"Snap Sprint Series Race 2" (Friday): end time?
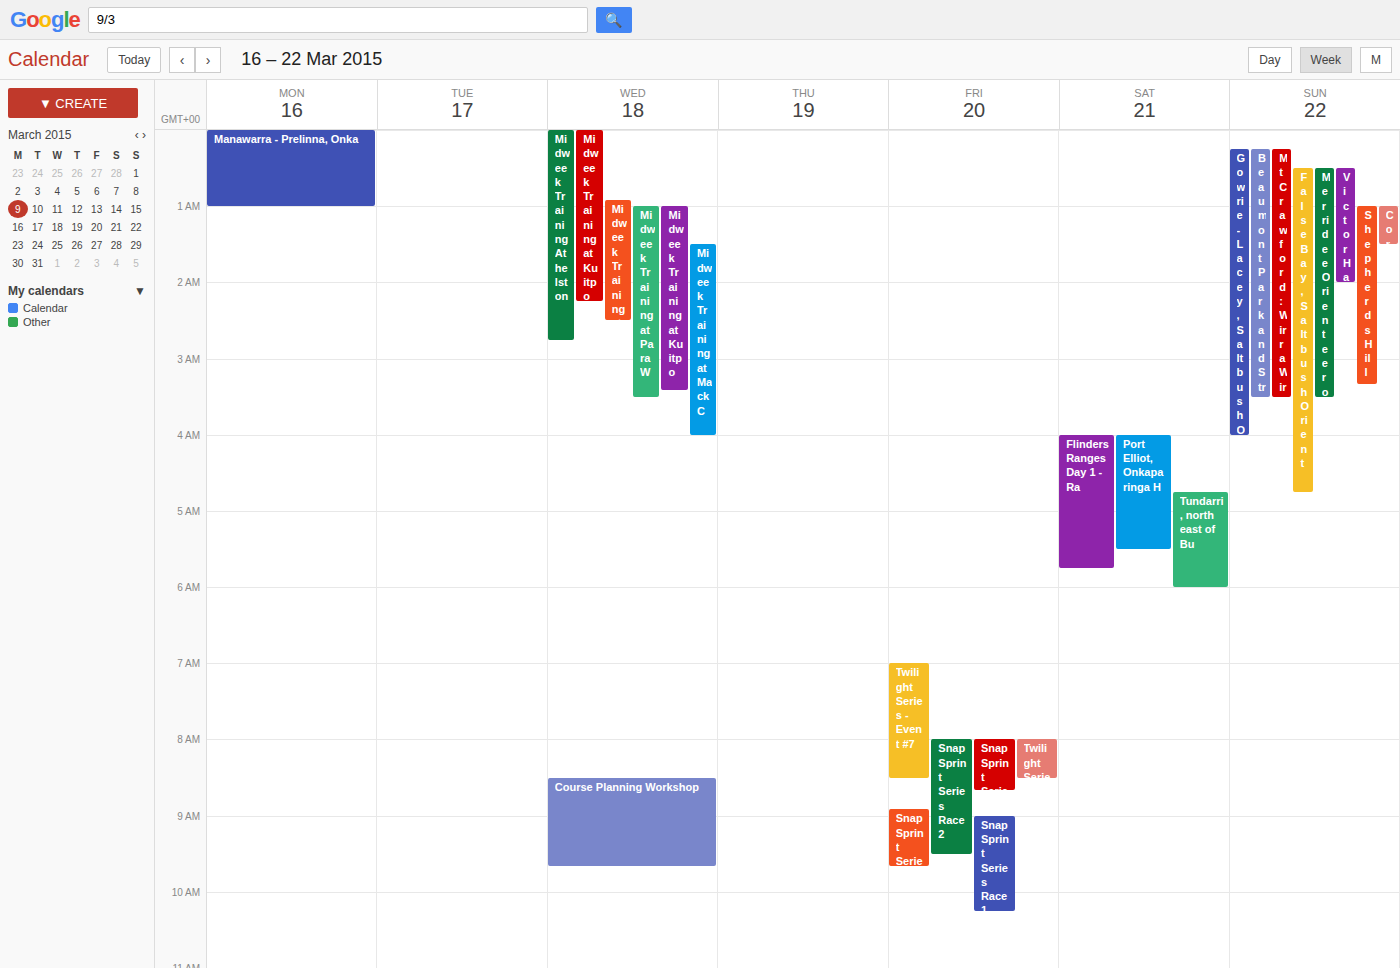
9:30 AM